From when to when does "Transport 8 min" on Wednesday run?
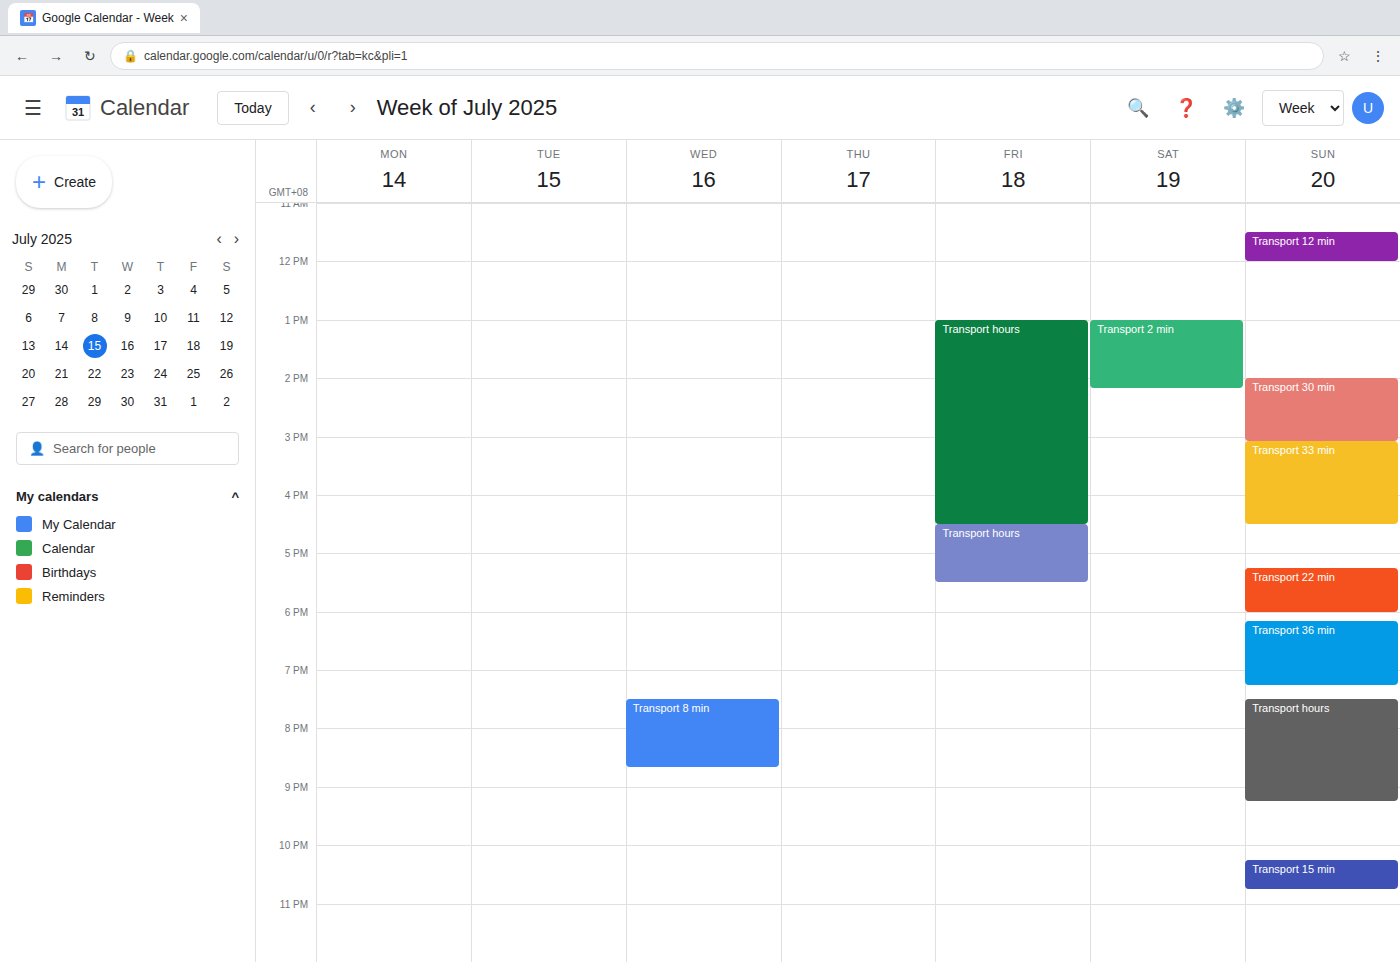
7:30 PM to 8:40 PM